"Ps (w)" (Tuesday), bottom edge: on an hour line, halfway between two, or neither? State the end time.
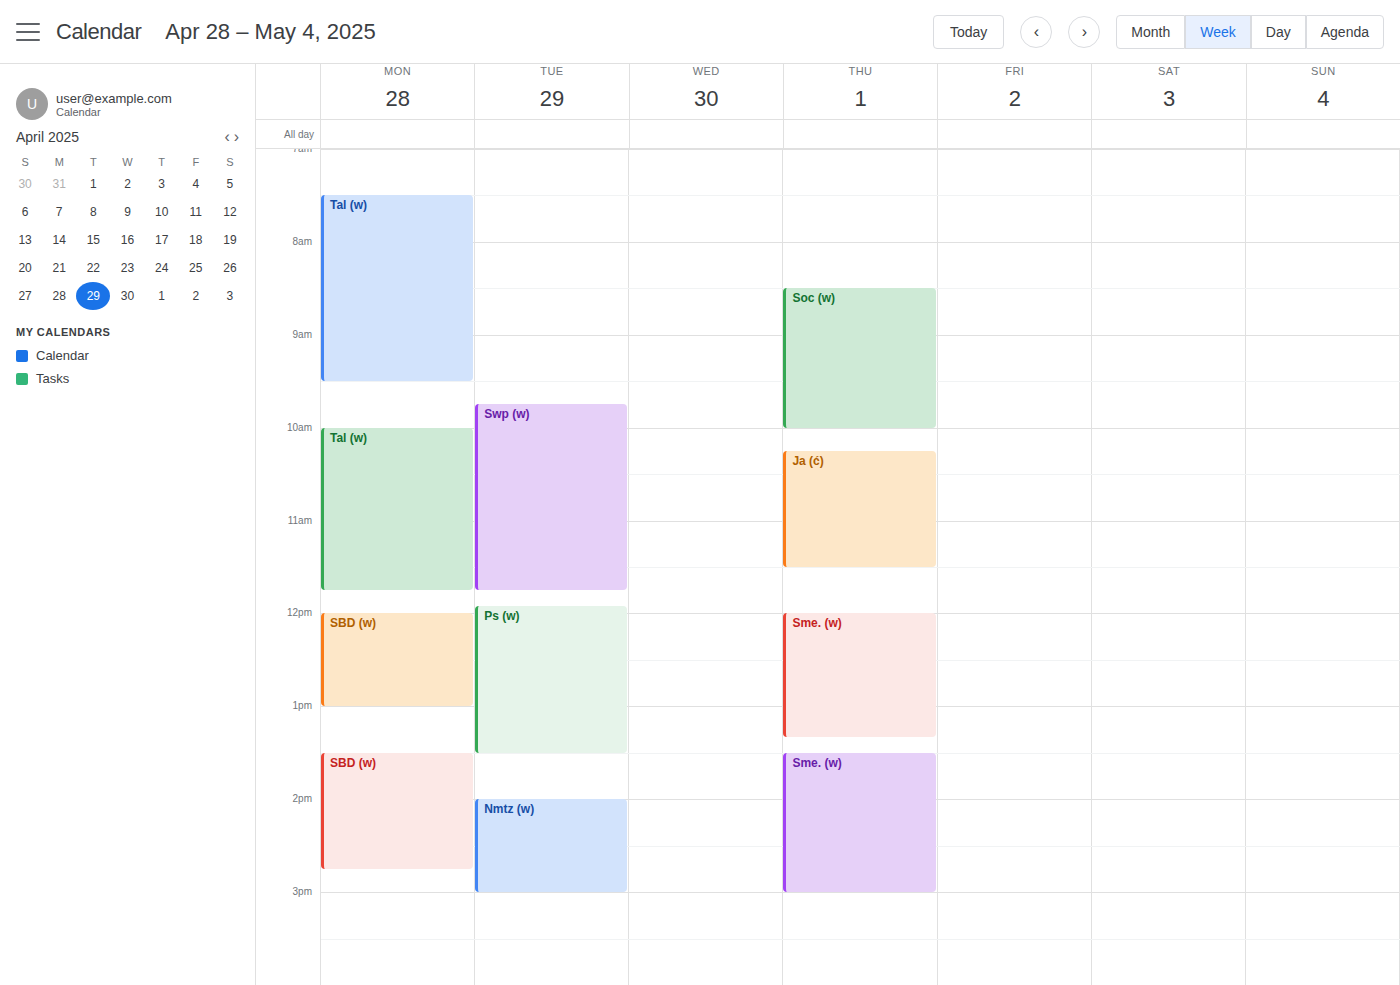
1:30 PM -- halfway between the 1 PM and 2 PM lines.